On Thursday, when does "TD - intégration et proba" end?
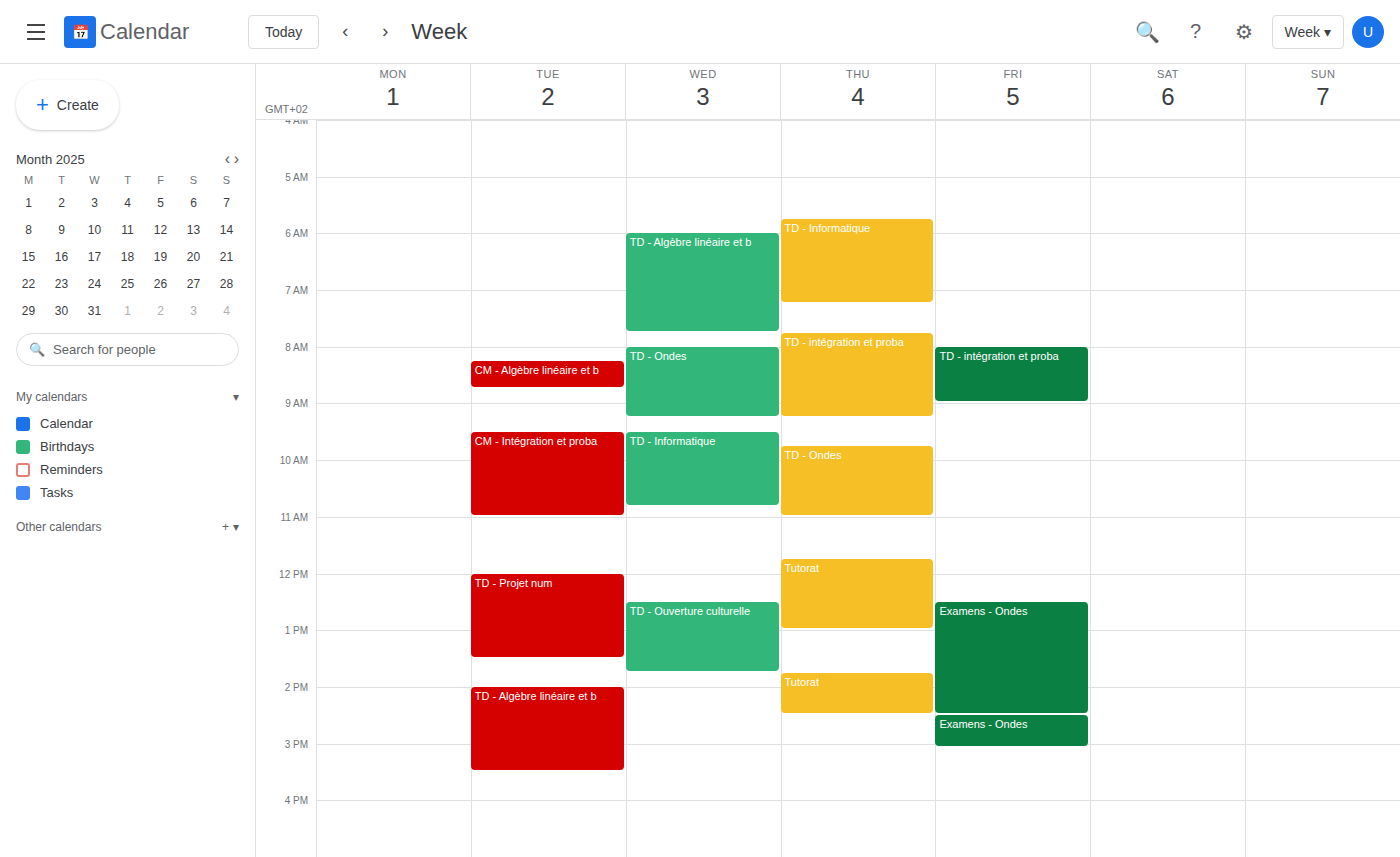
9:15 AM